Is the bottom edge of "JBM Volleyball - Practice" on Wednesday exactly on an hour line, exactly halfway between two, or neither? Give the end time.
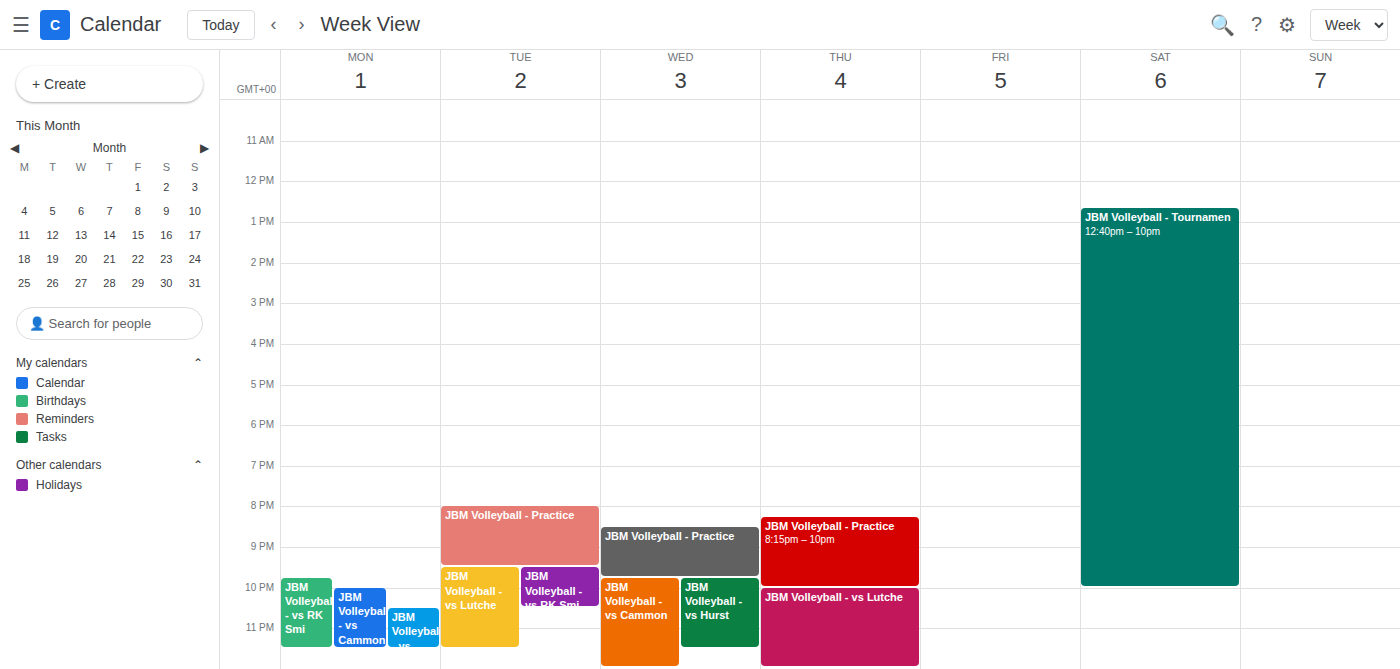
9:45 PM -- neither: three quarters of the way from the 9 PM line to the 10 PM line.